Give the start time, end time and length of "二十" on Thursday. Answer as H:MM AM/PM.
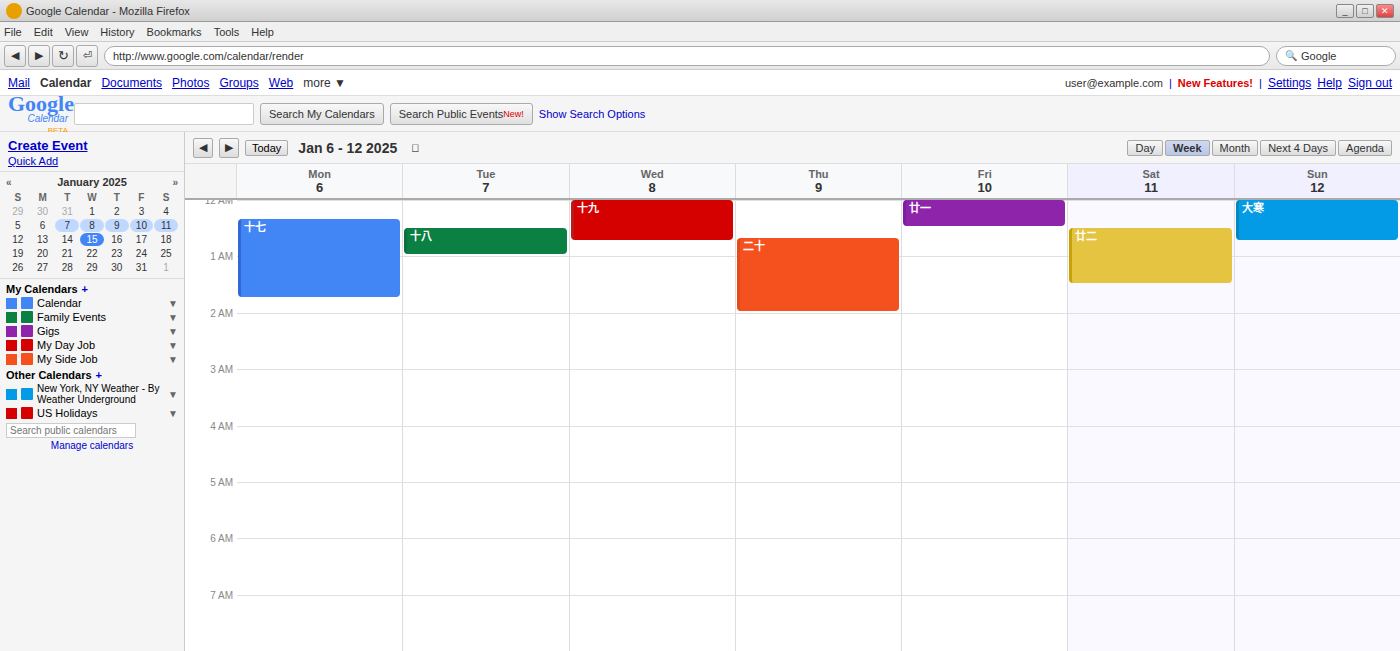
12:40 AM to 2:00 AM, 1 hour 20 minutes